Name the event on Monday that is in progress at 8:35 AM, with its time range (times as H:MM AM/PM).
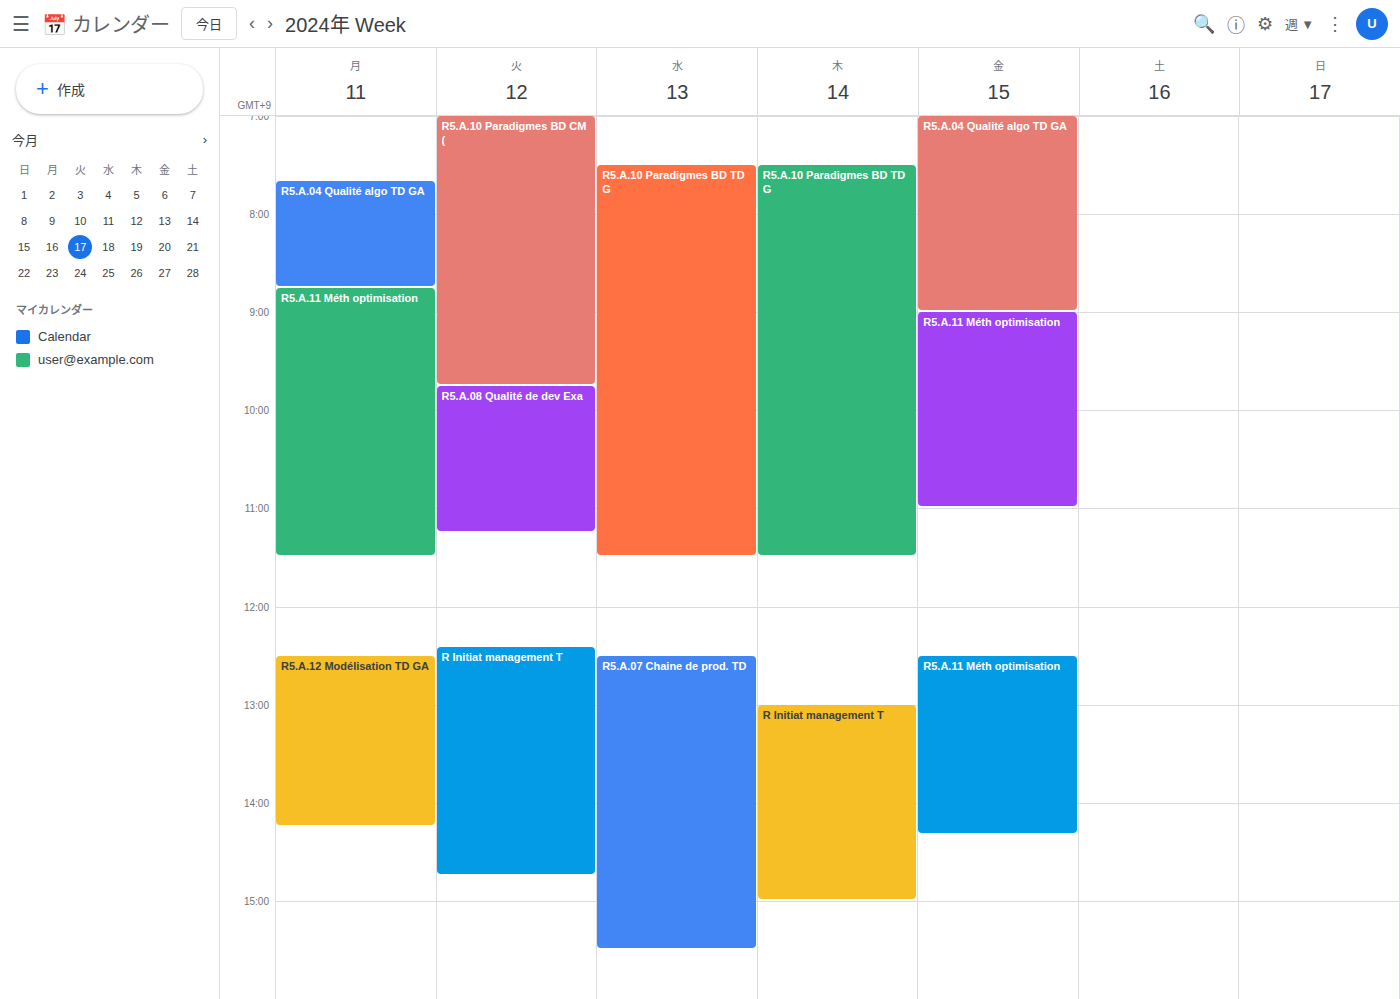
"R5.A.04 Qualité algo TD GA", 7:40 AM to 8:45 AM